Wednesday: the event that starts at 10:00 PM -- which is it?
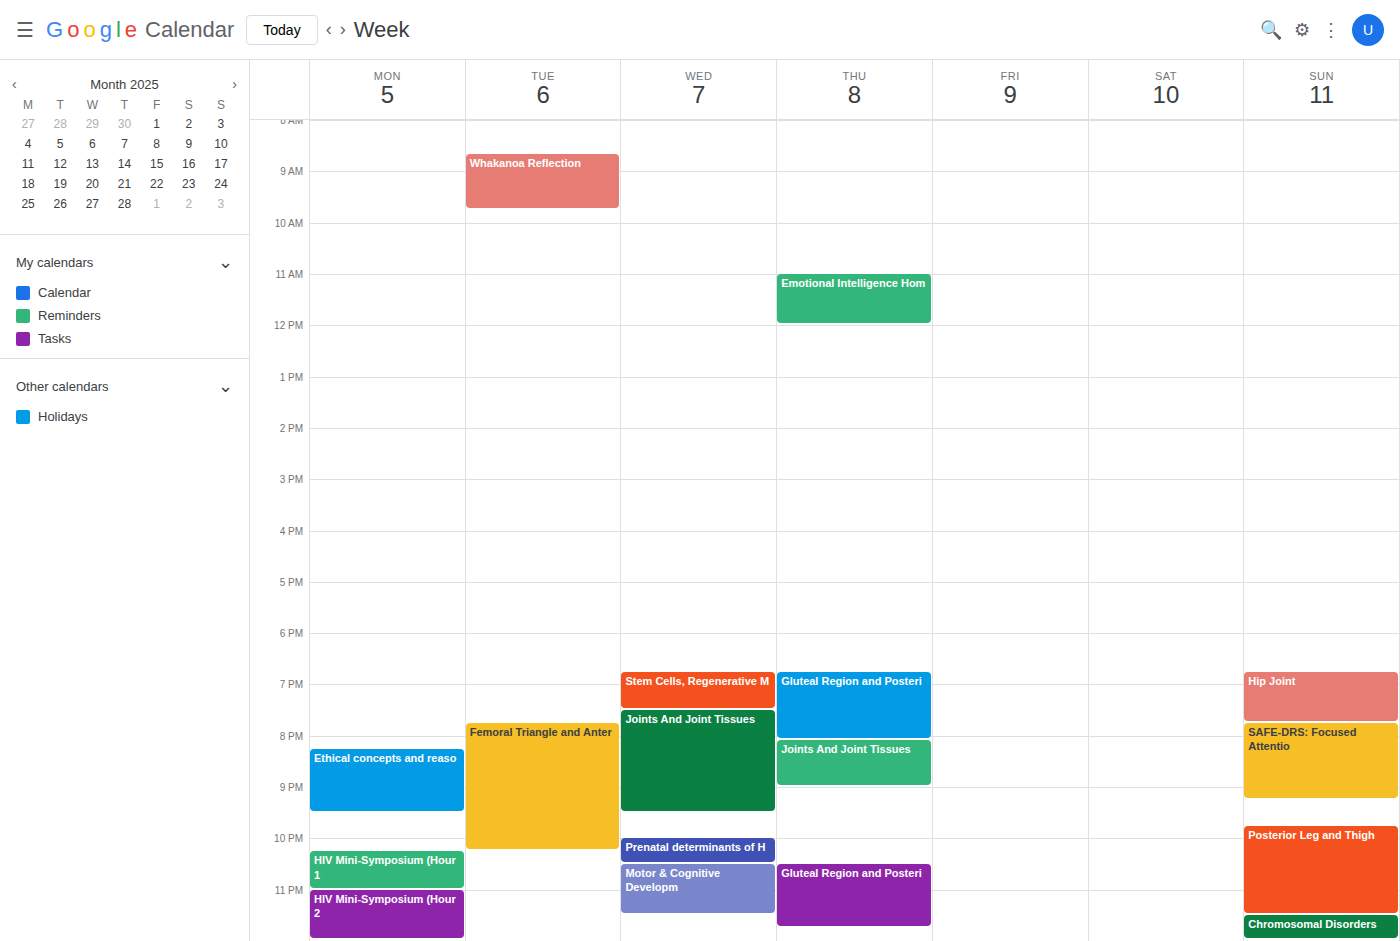
"Prenatal determinants of H"